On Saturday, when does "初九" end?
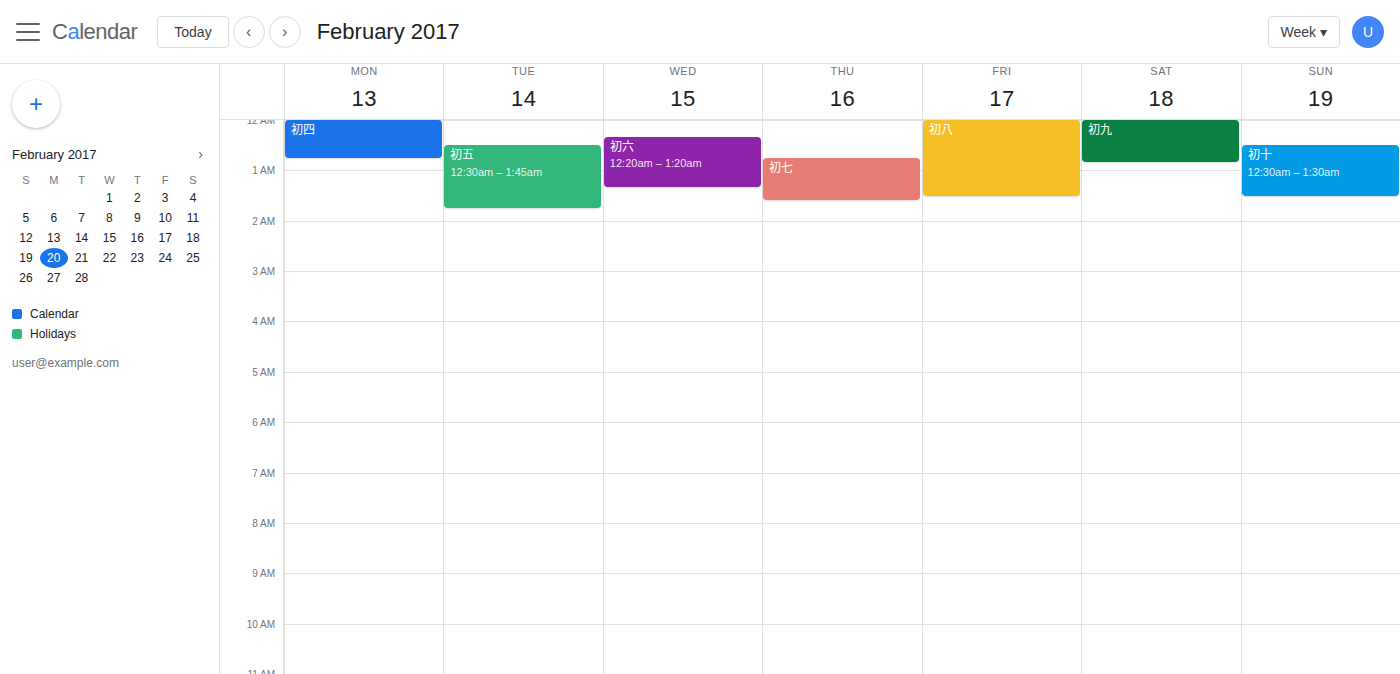
12:50 AM